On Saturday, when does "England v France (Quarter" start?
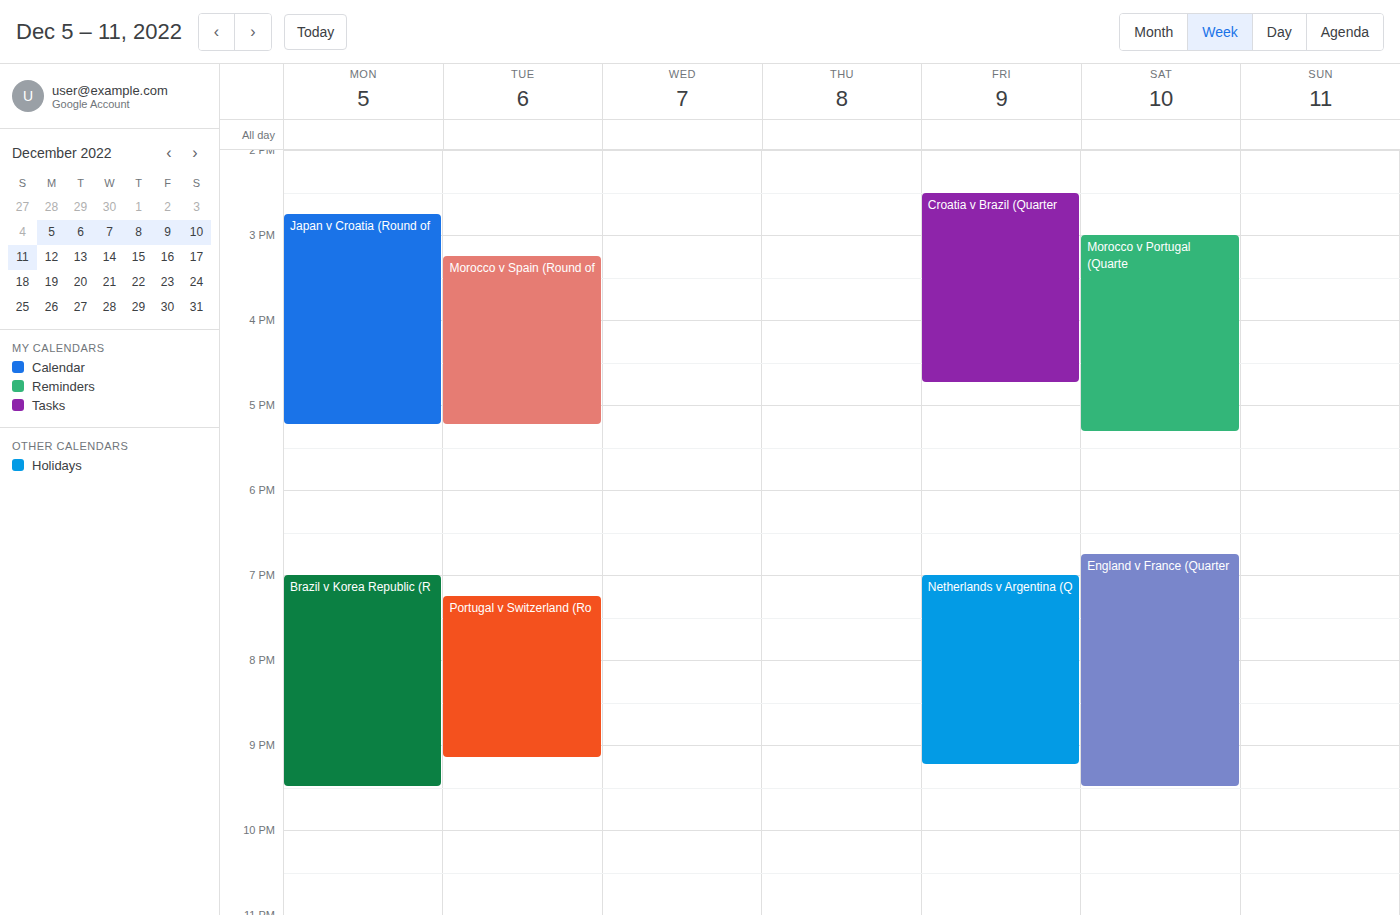
6:45 PM